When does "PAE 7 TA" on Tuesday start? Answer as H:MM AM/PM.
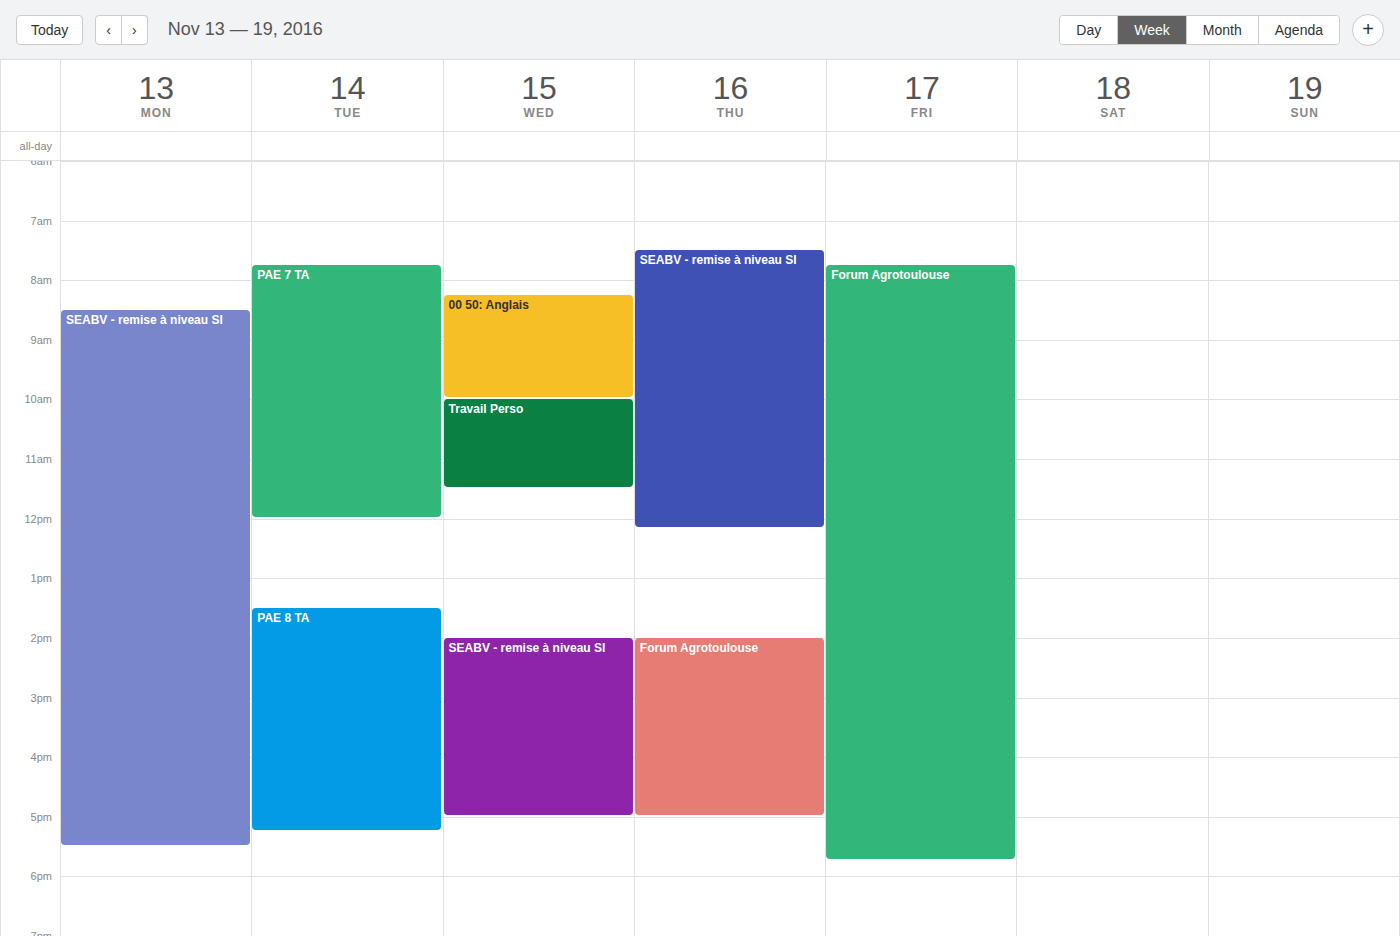
7:45 AM